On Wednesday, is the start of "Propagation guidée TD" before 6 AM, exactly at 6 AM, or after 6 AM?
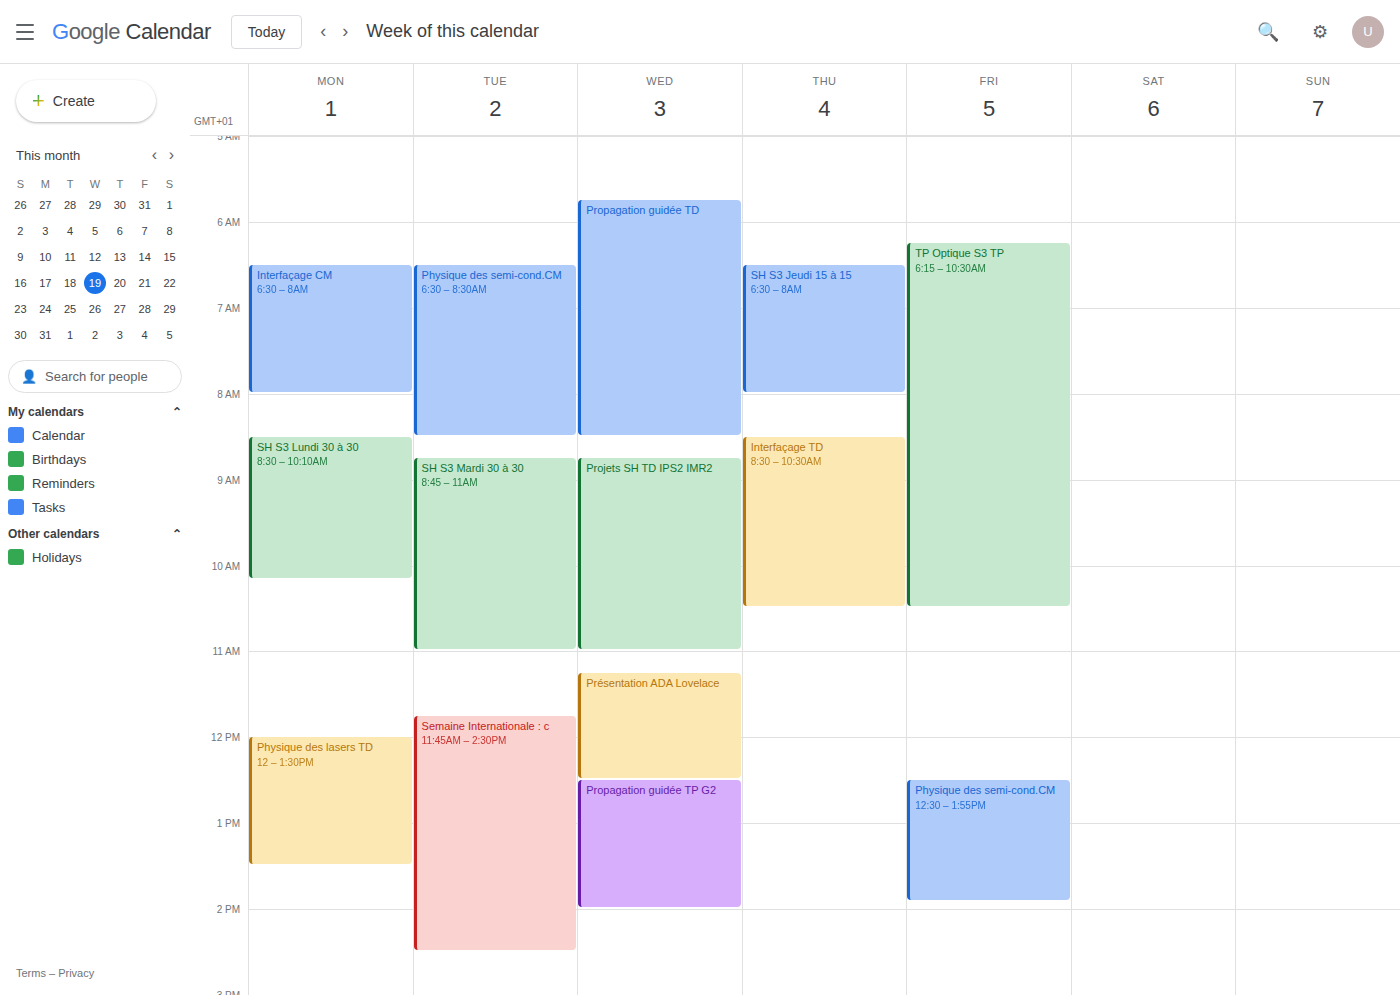
5:45 AM -- before 6 AM, 15 minutes above the 6 AM line.